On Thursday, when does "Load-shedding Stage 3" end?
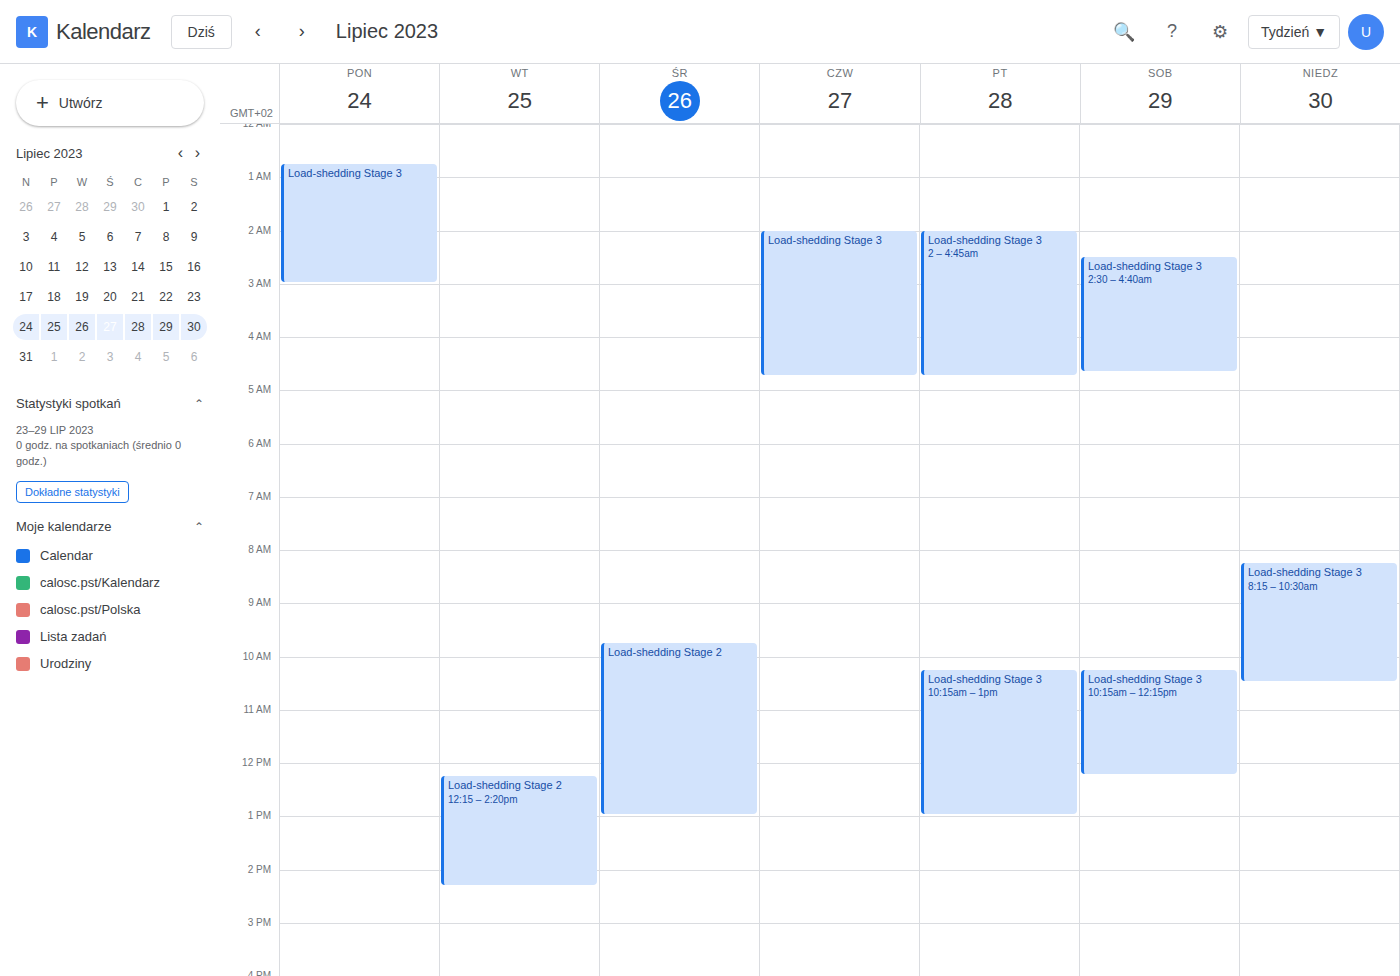
4:45 AM